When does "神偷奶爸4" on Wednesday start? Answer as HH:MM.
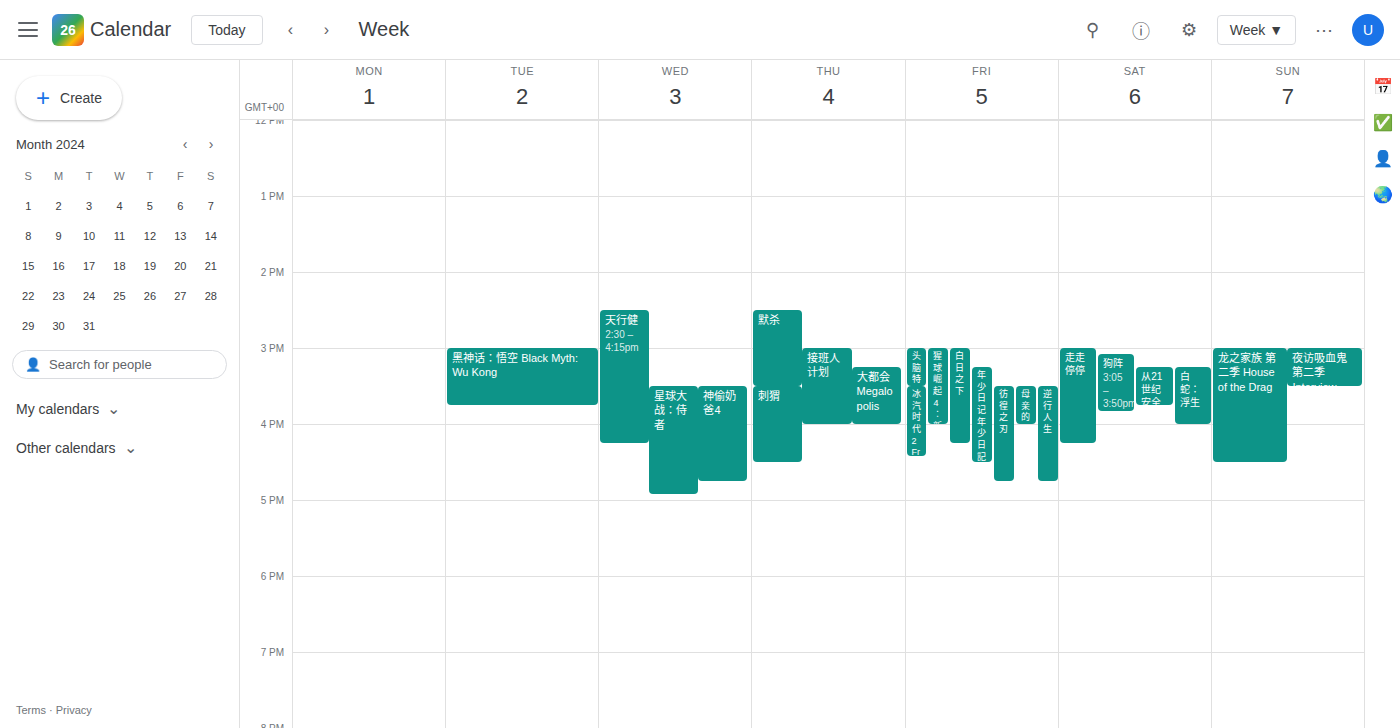
15:30